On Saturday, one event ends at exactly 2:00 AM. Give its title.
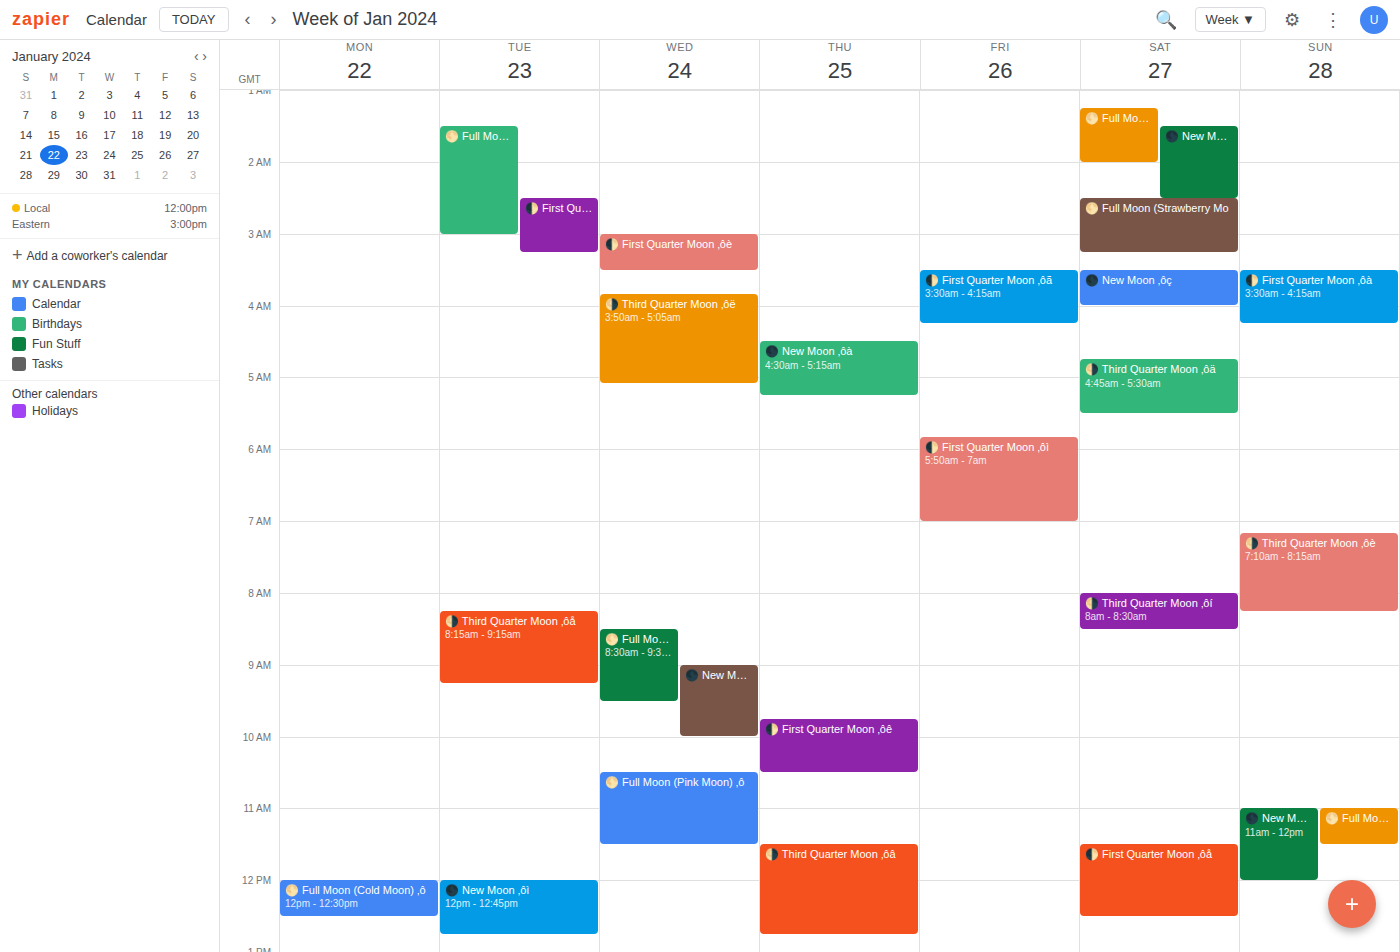
"🌕 Full Moon (Wolf Moon) ‚ô"